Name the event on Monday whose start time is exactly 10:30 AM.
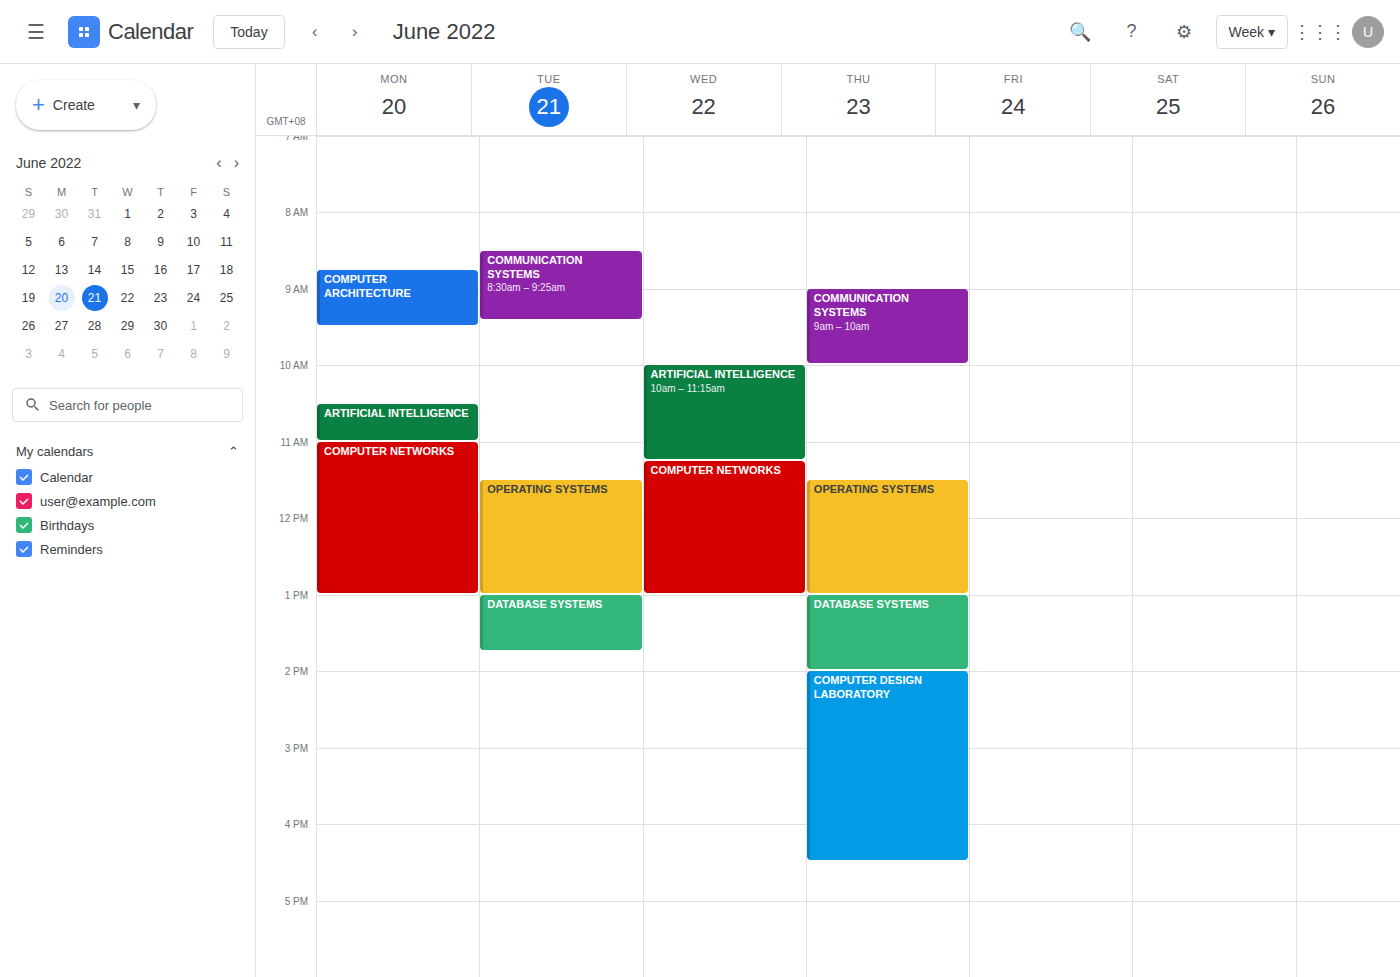
"ARTIFICIAL INTELLIGENCE"